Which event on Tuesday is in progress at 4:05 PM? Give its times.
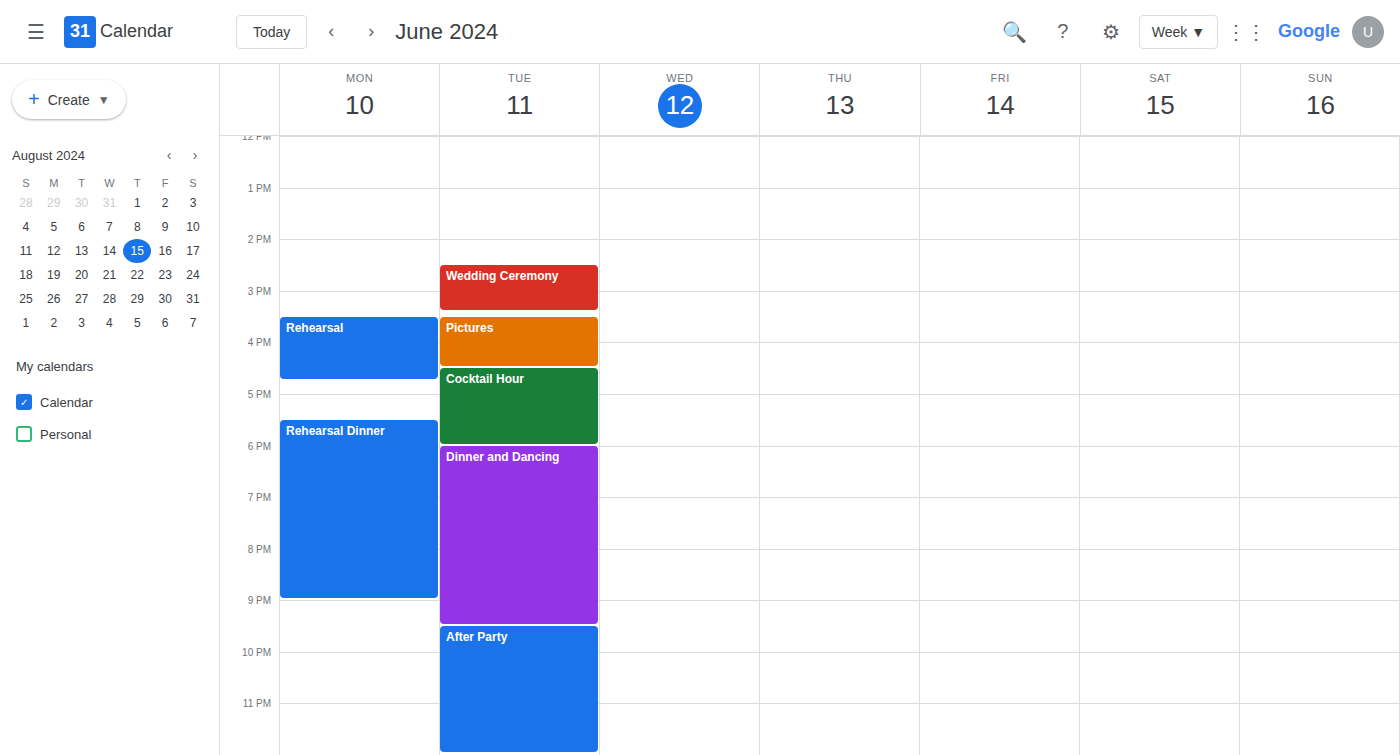
"Pictures", 3:30 PM to 4:30 PM